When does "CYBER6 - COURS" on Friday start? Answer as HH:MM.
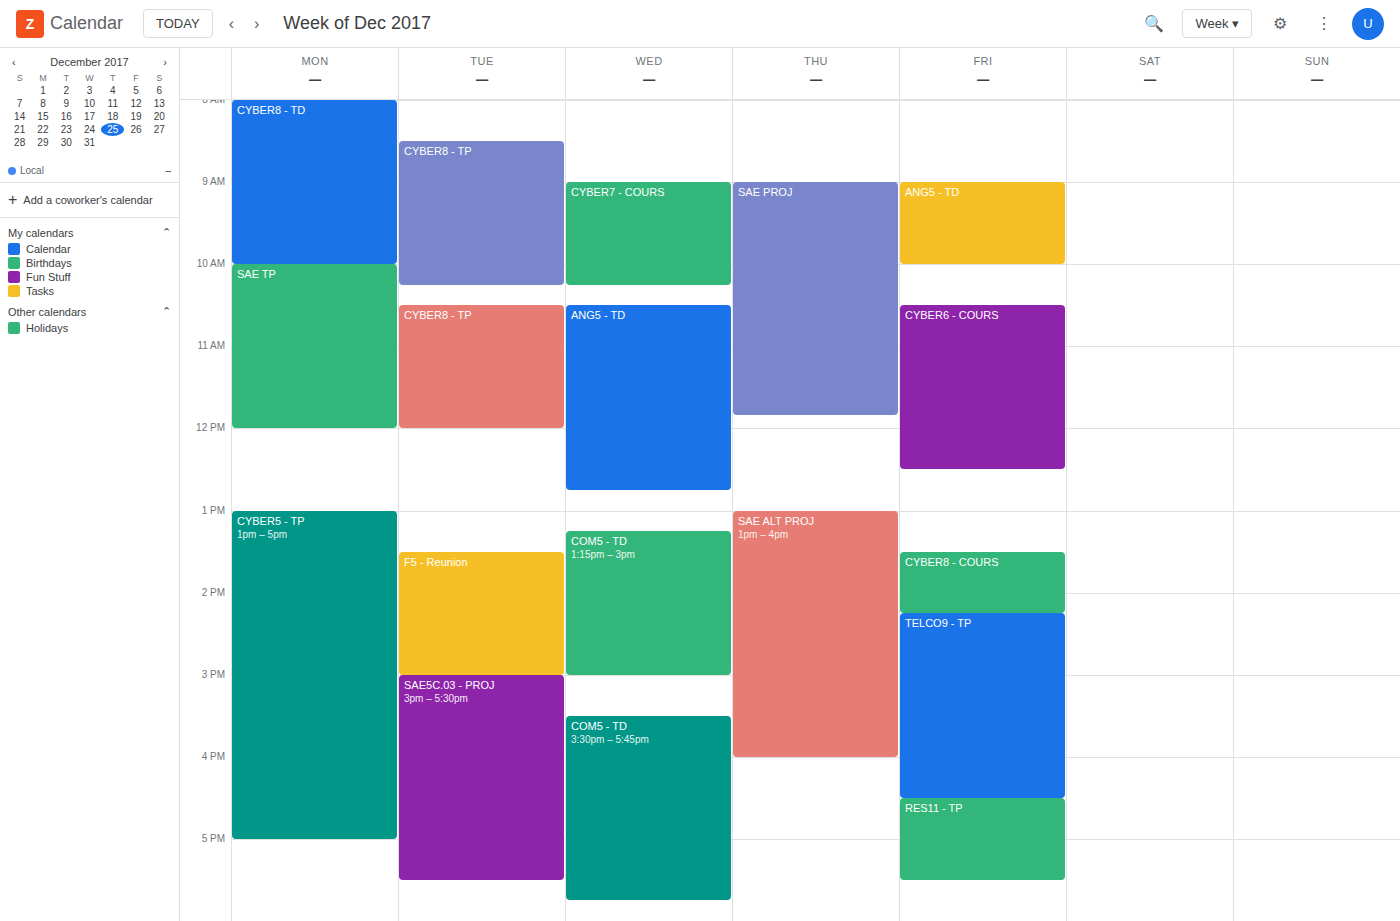
10:30